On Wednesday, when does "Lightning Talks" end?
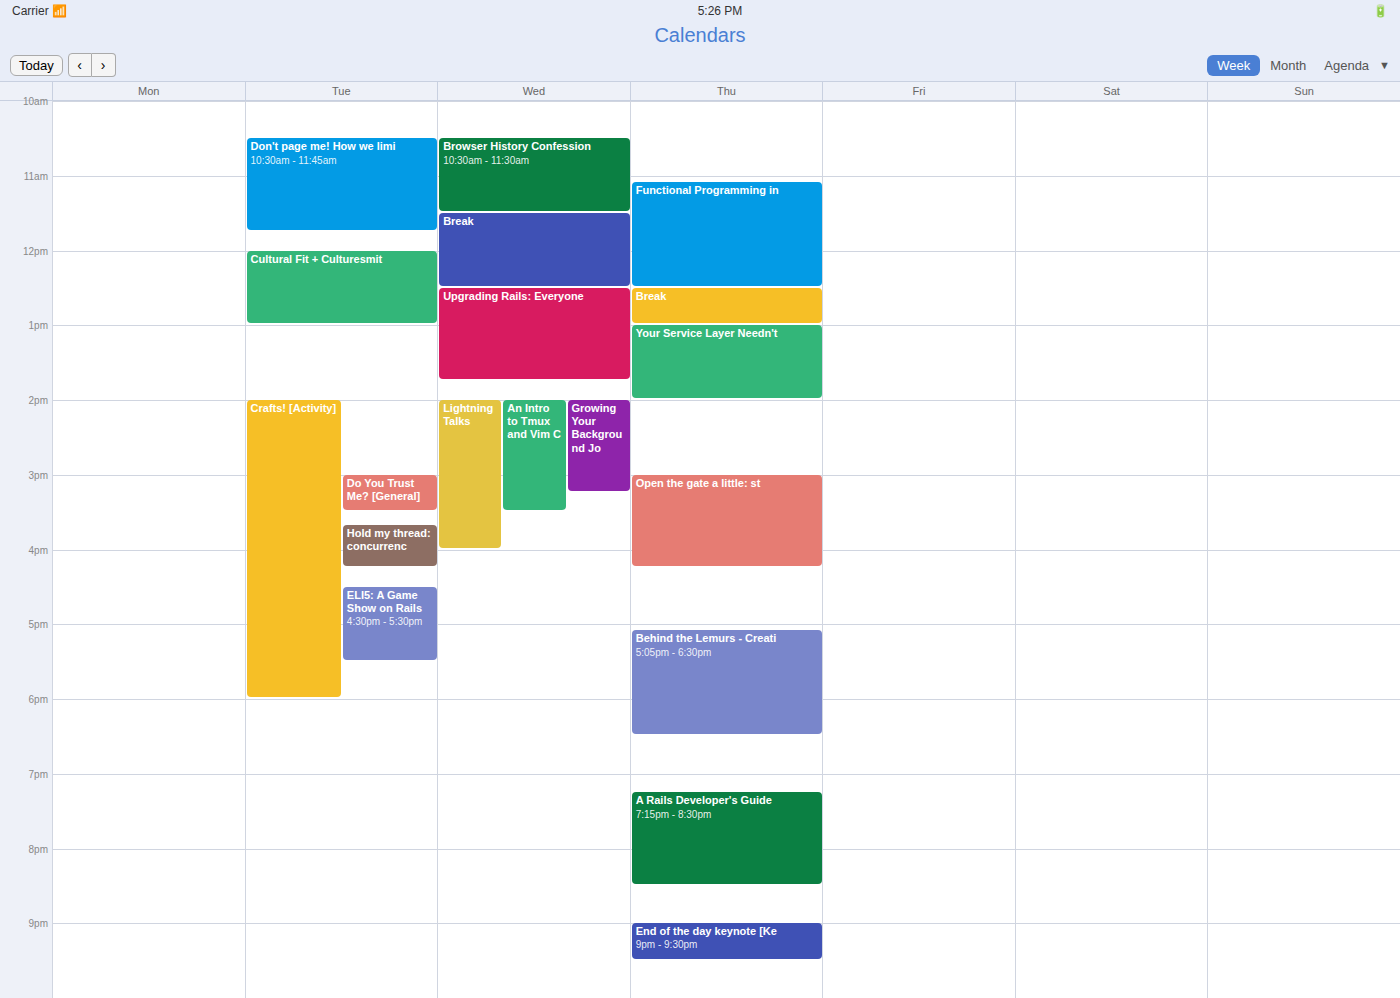
4:00 PM